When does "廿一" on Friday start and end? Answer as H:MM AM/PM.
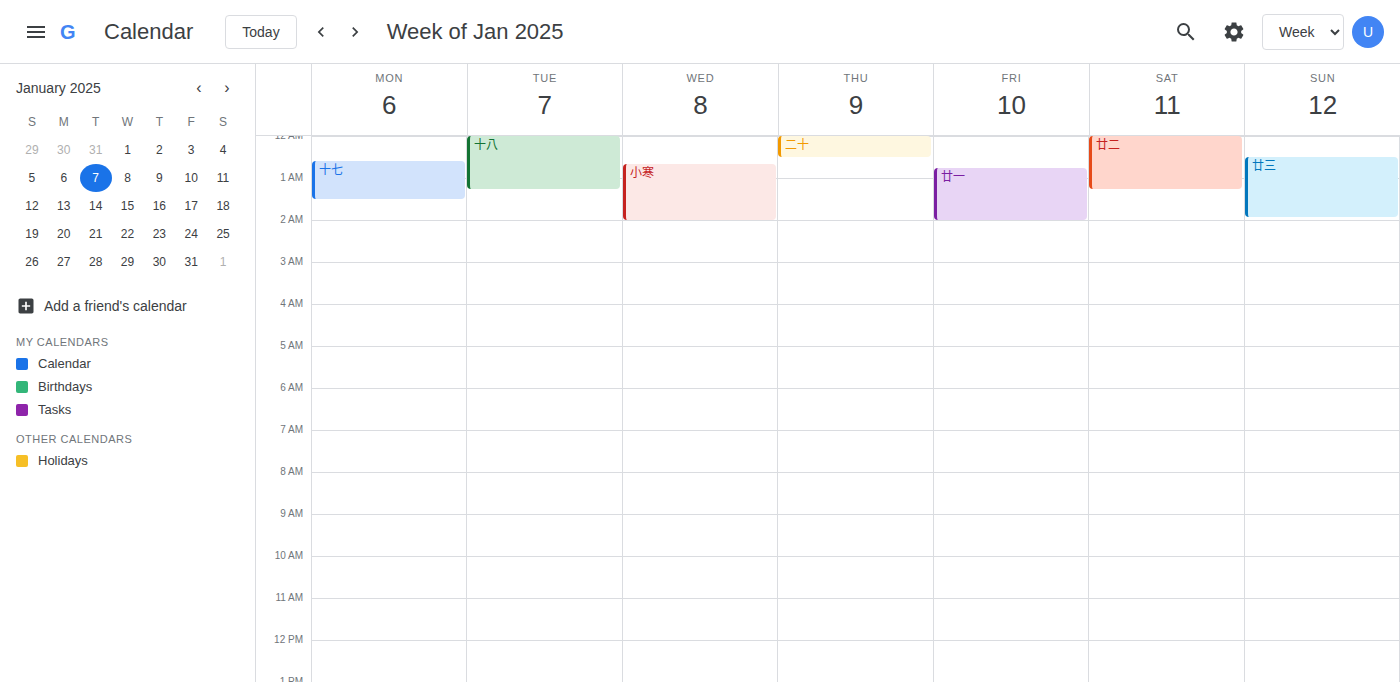
12:45 AM to 2:00 AM